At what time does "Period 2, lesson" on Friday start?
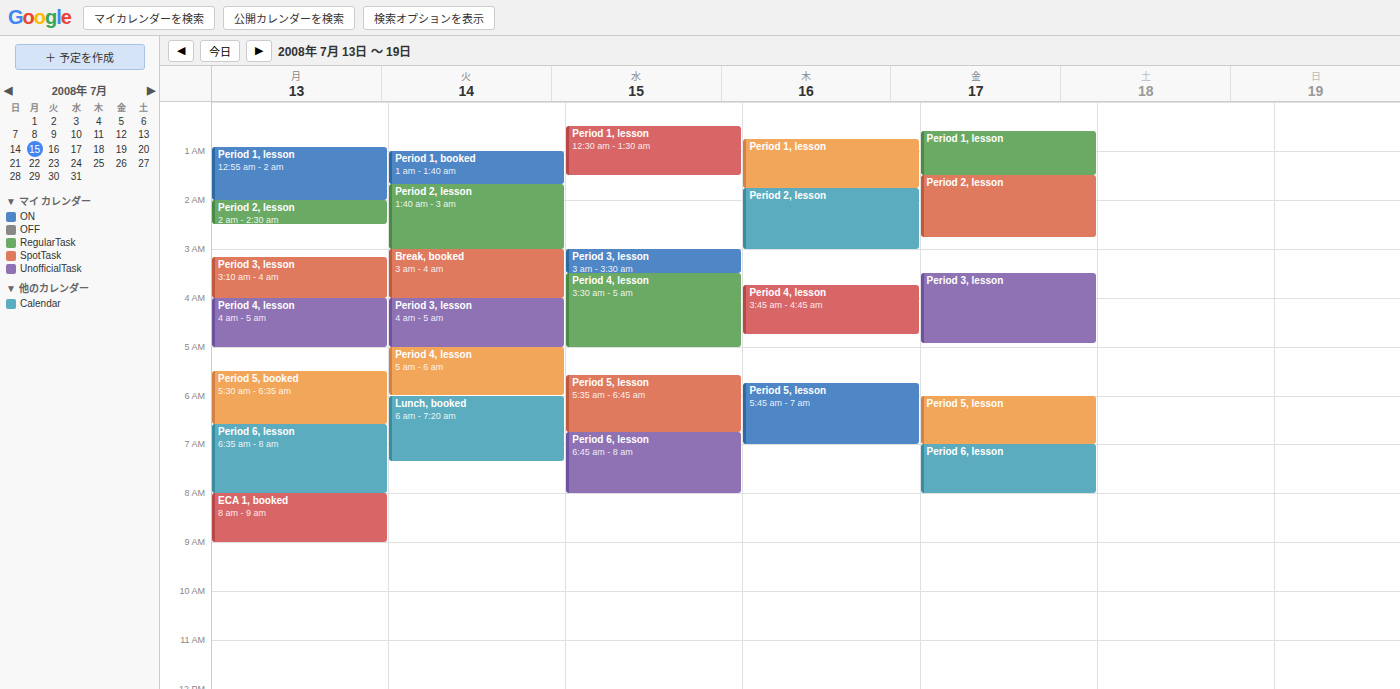
01:30